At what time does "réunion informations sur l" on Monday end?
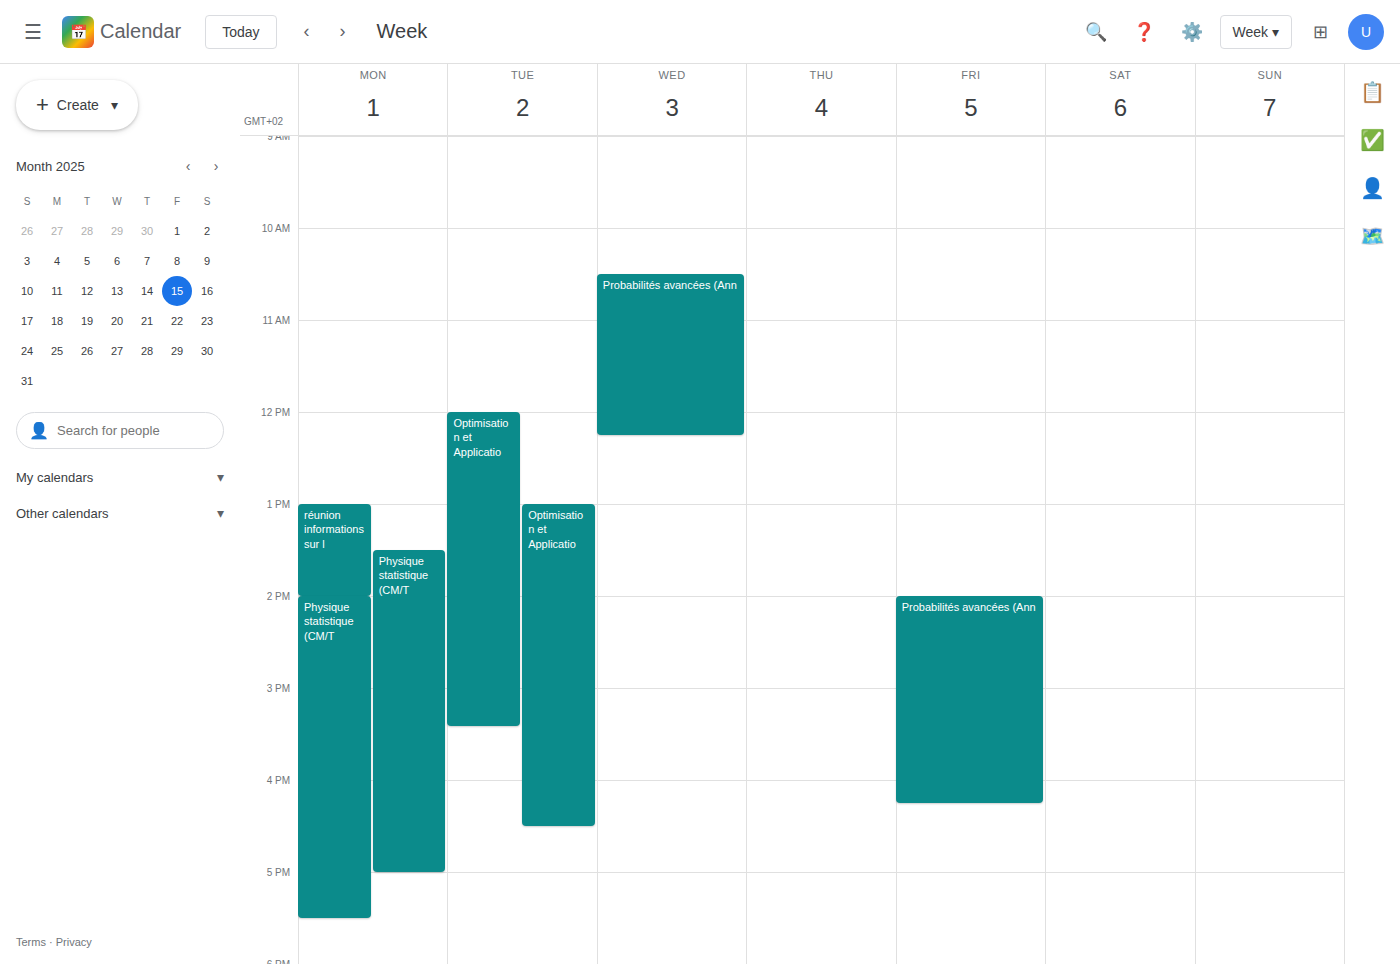
2:00 PM